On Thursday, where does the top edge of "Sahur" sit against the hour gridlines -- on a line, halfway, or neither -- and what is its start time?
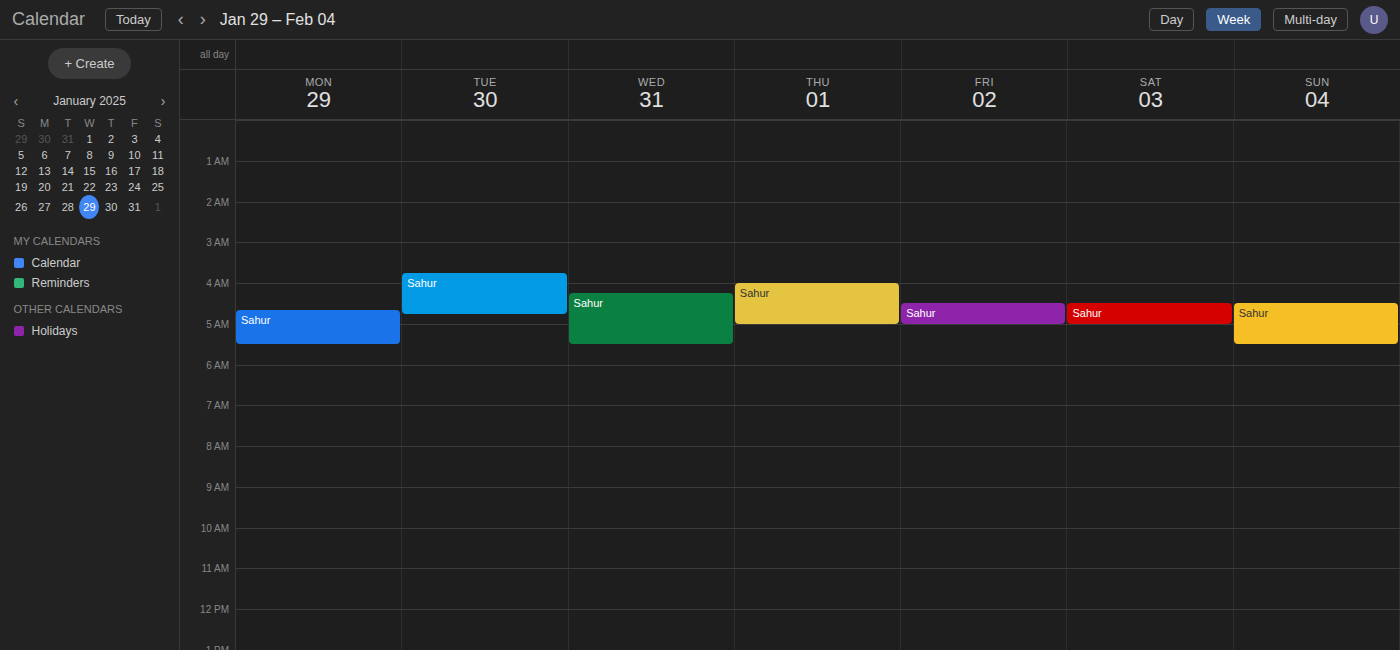
4:00 AM -- exactly on the 4 AM line.